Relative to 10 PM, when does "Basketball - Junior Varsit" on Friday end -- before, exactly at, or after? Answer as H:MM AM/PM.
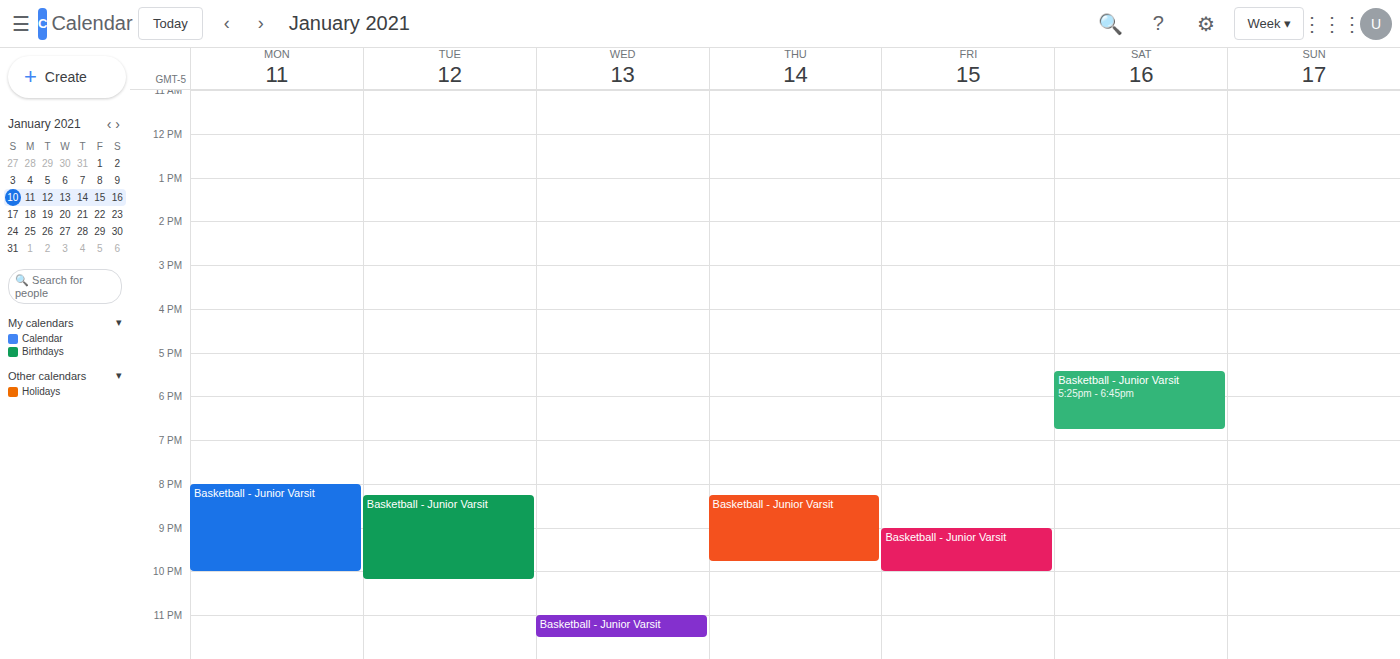
10:00 PM -- exactly at 10 PM, on the 10 PM line.